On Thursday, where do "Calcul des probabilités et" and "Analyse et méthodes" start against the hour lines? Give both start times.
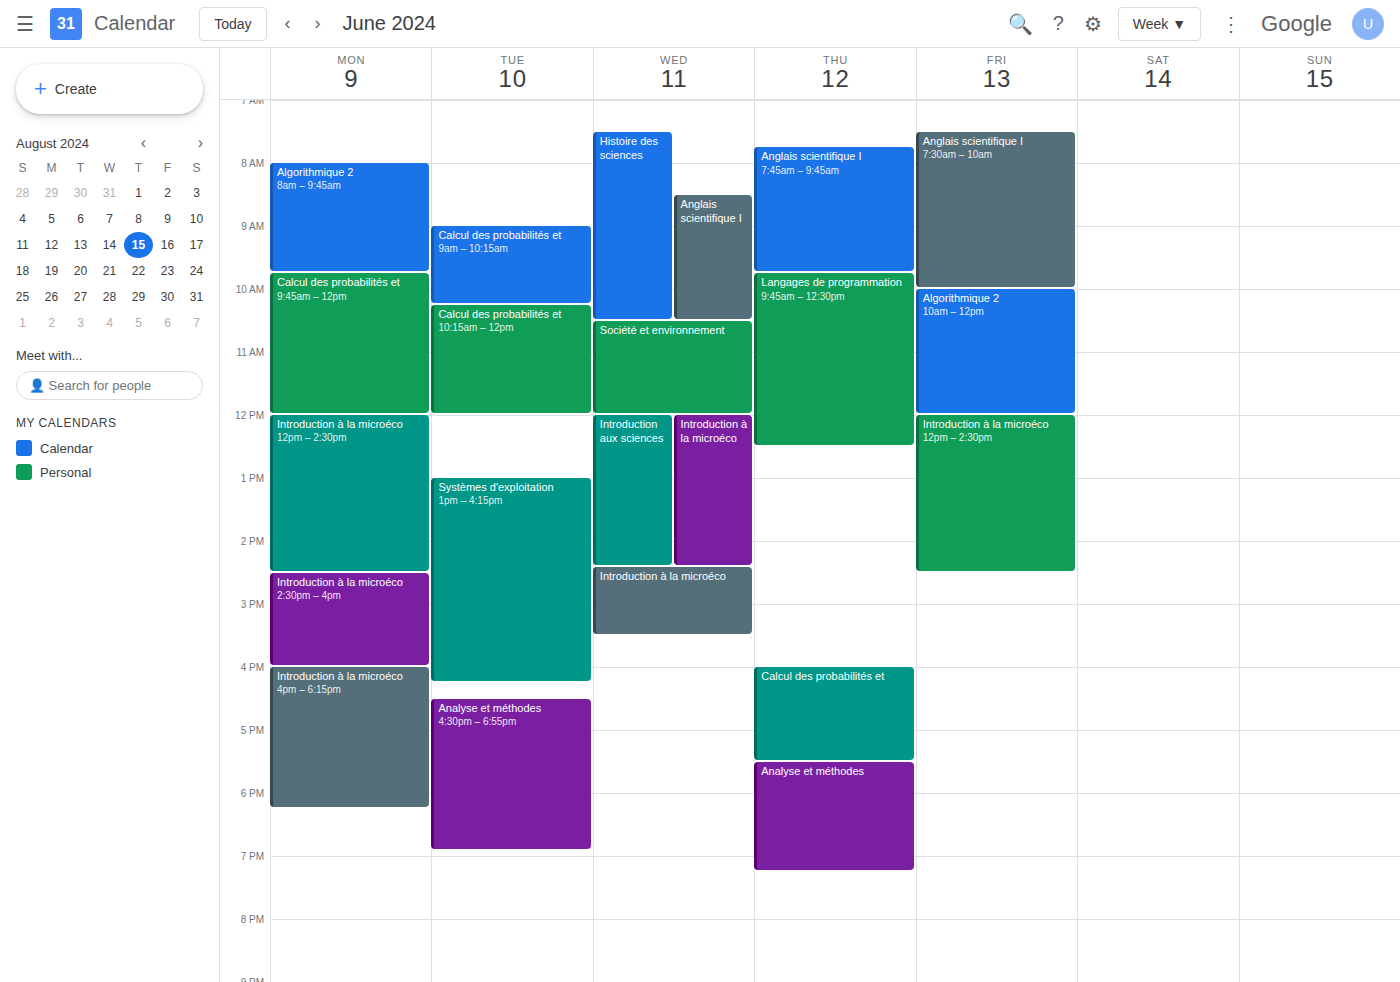
"Calcul des probabilités et": 4:00 PM, exactly on the 4 PM line. "Analyse et méthodes": 5:30 PM, halfway between the 5 PM and 6 PM lines.